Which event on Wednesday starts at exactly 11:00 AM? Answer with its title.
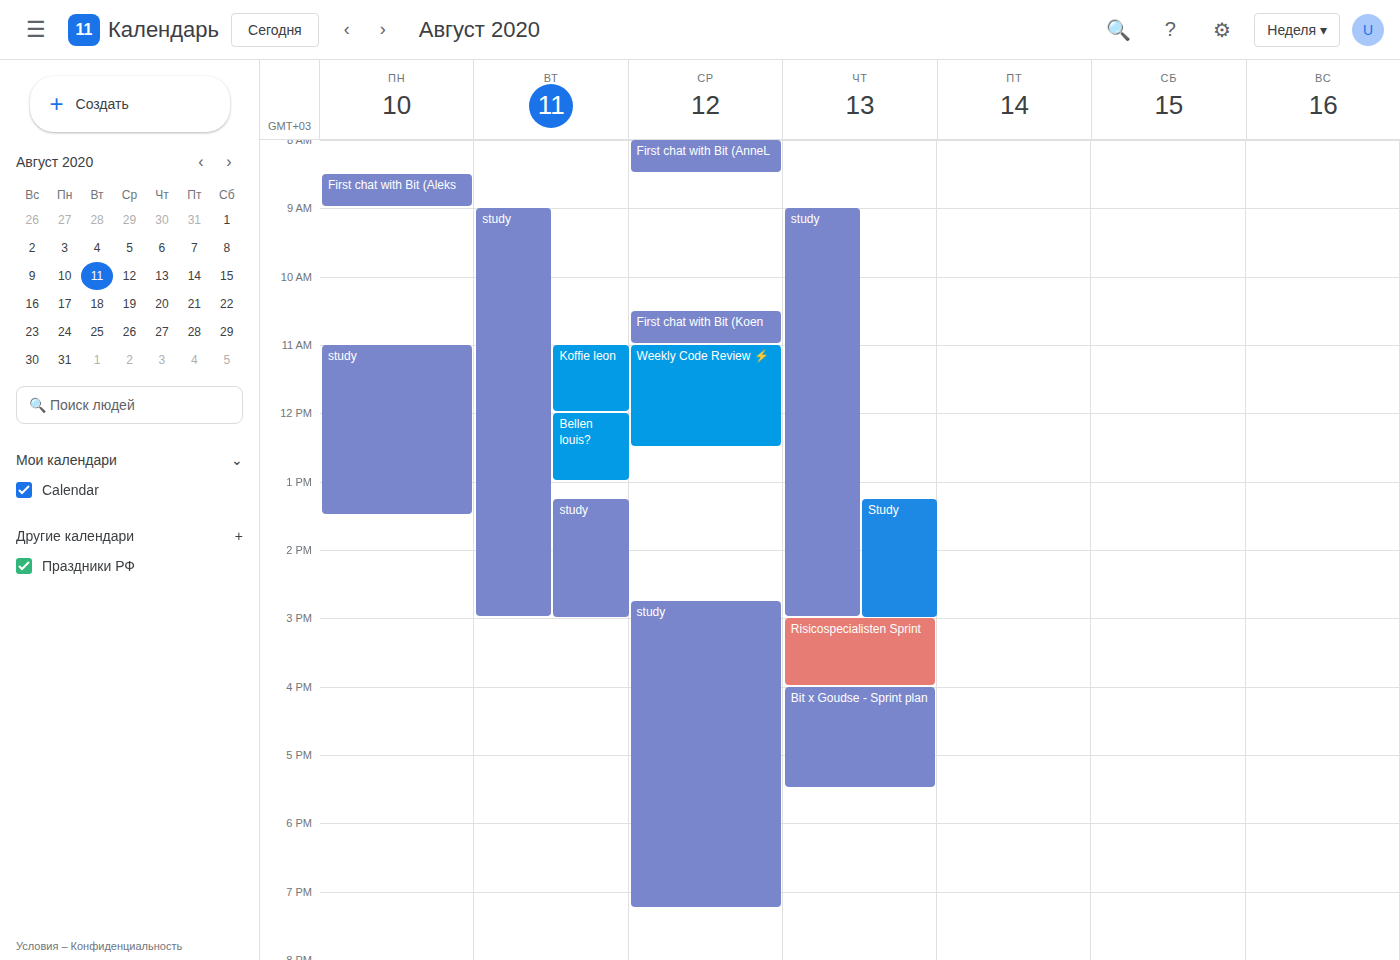
"Weekly Code Review ⚡️"